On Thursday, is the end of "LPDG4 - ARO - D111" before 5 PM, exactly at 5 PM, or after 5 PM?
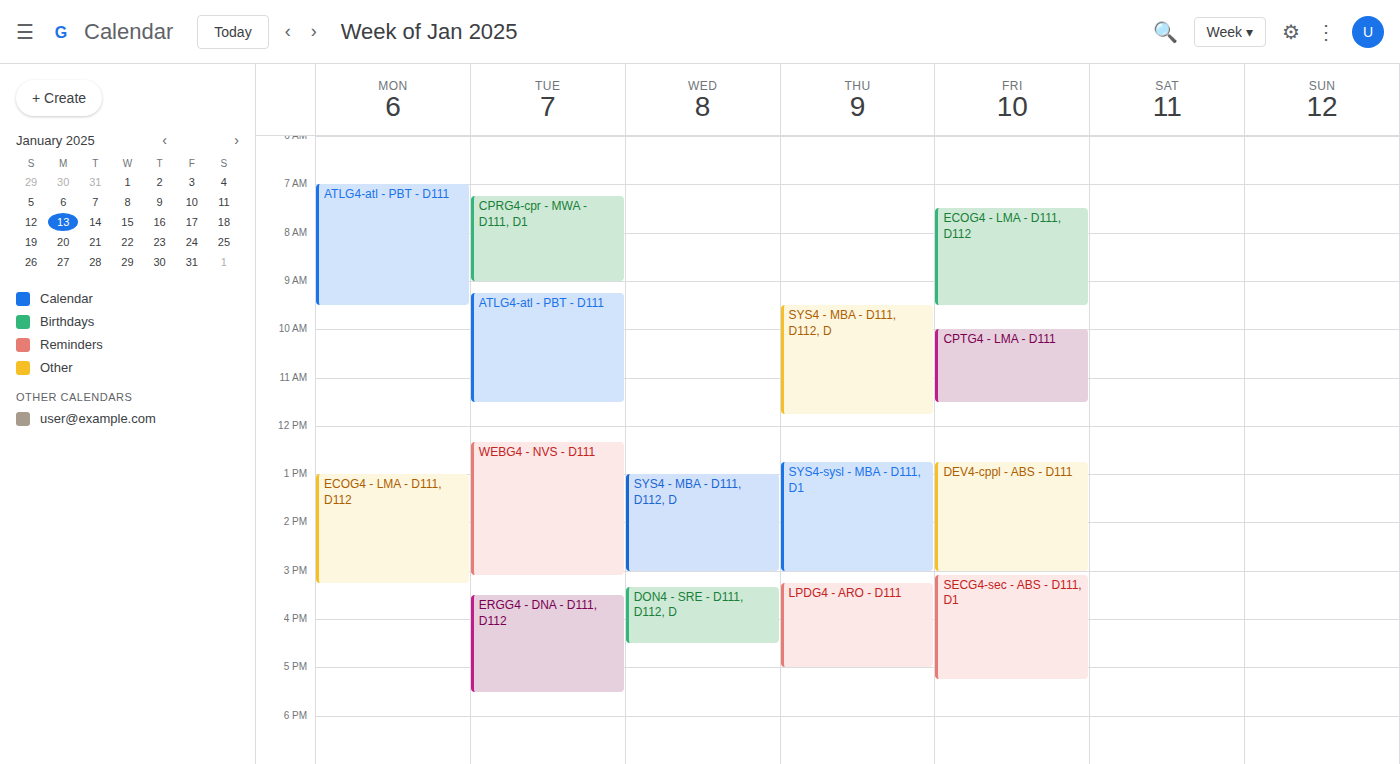
5:00 PM -- exactly at 5 PM, on the 5 PM line.